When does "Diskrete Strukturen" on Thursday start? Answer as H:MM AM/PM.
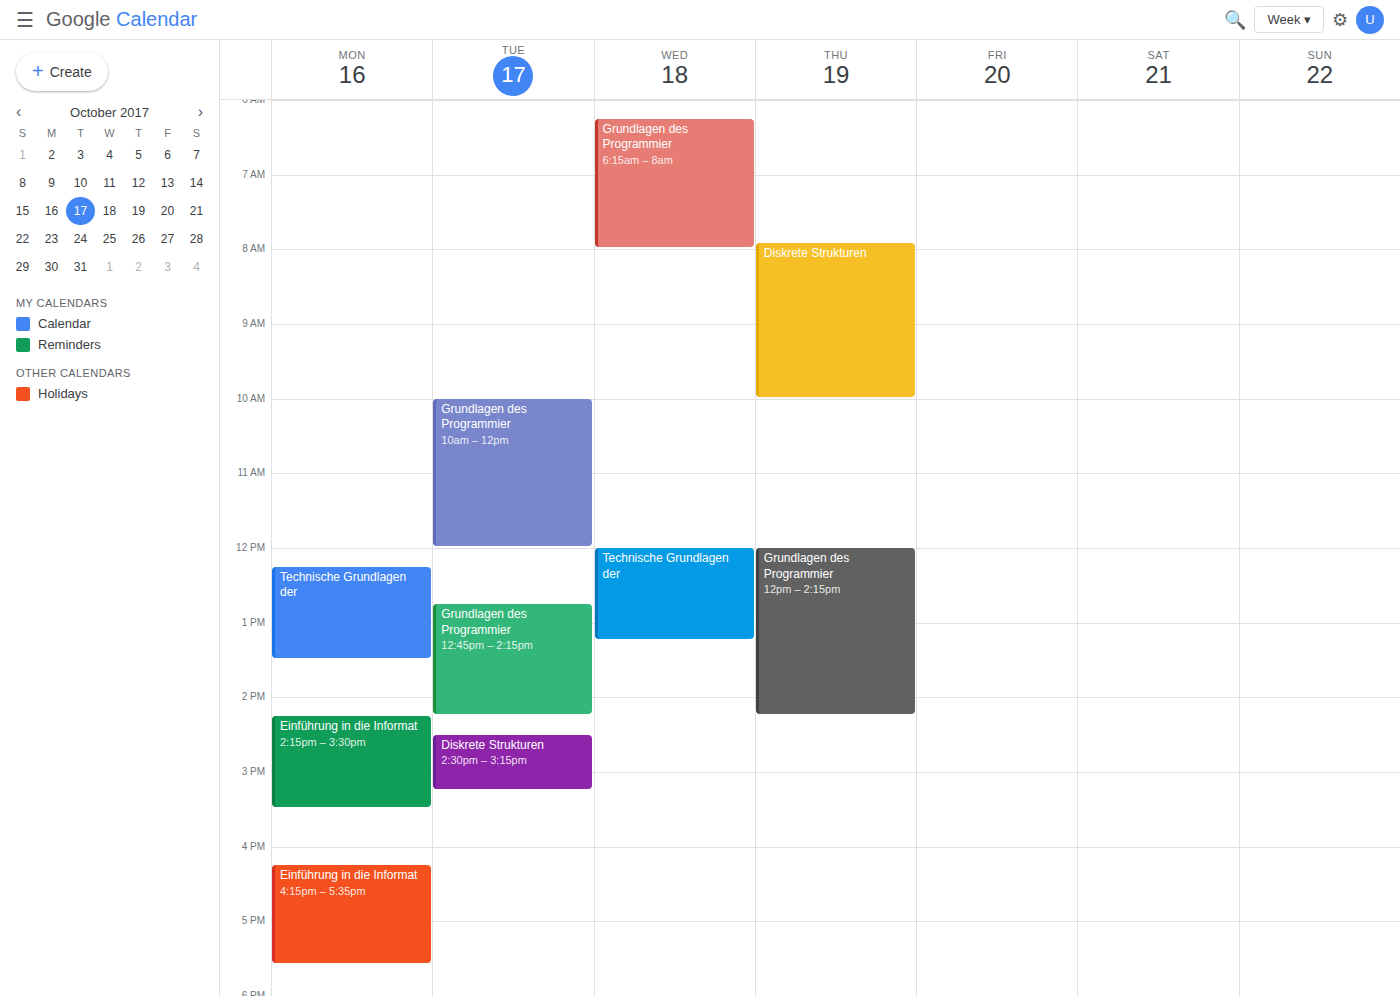
7:55 AM